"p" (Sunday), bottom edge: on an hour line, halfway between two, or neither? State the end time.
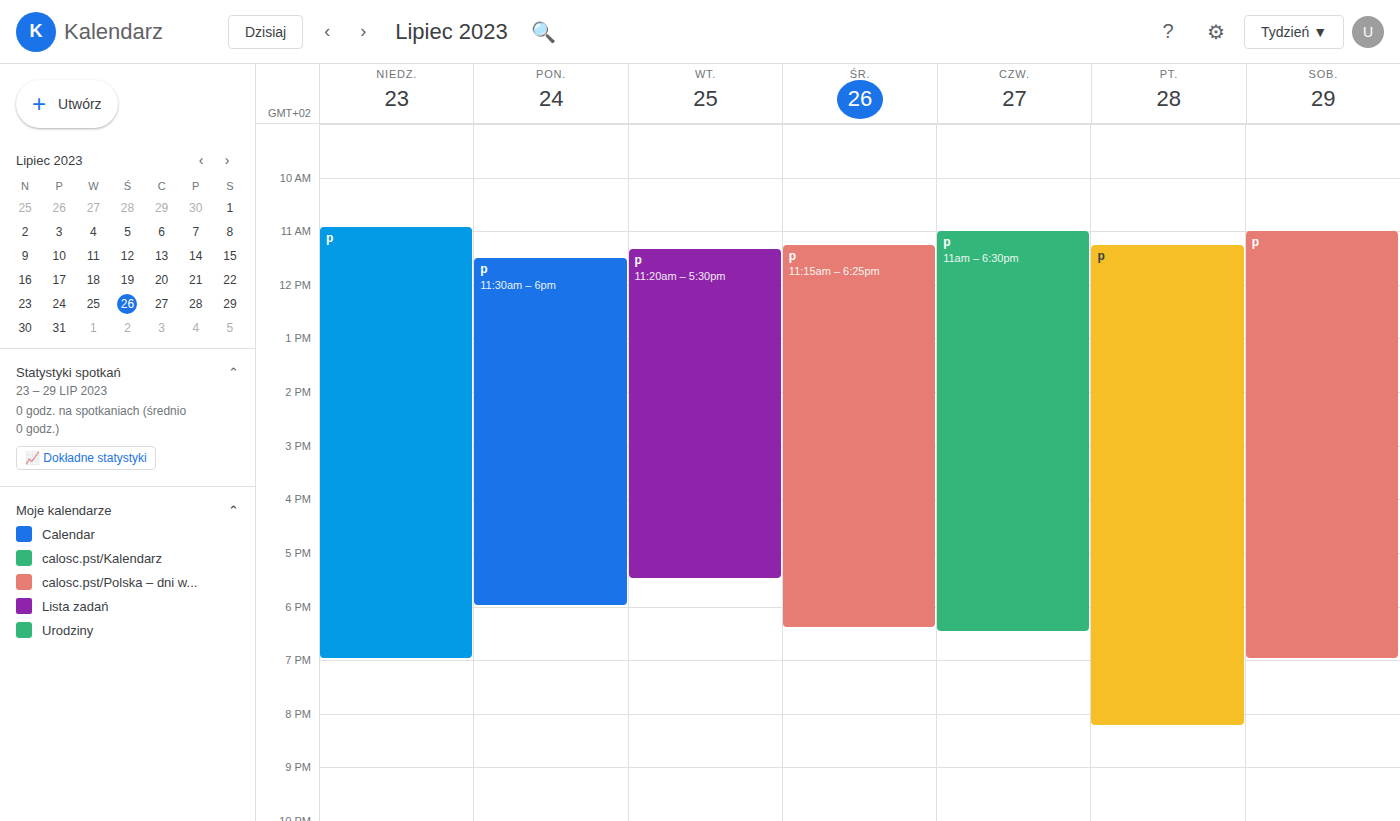
7:00 PM -- exactly on the 7 PM line.